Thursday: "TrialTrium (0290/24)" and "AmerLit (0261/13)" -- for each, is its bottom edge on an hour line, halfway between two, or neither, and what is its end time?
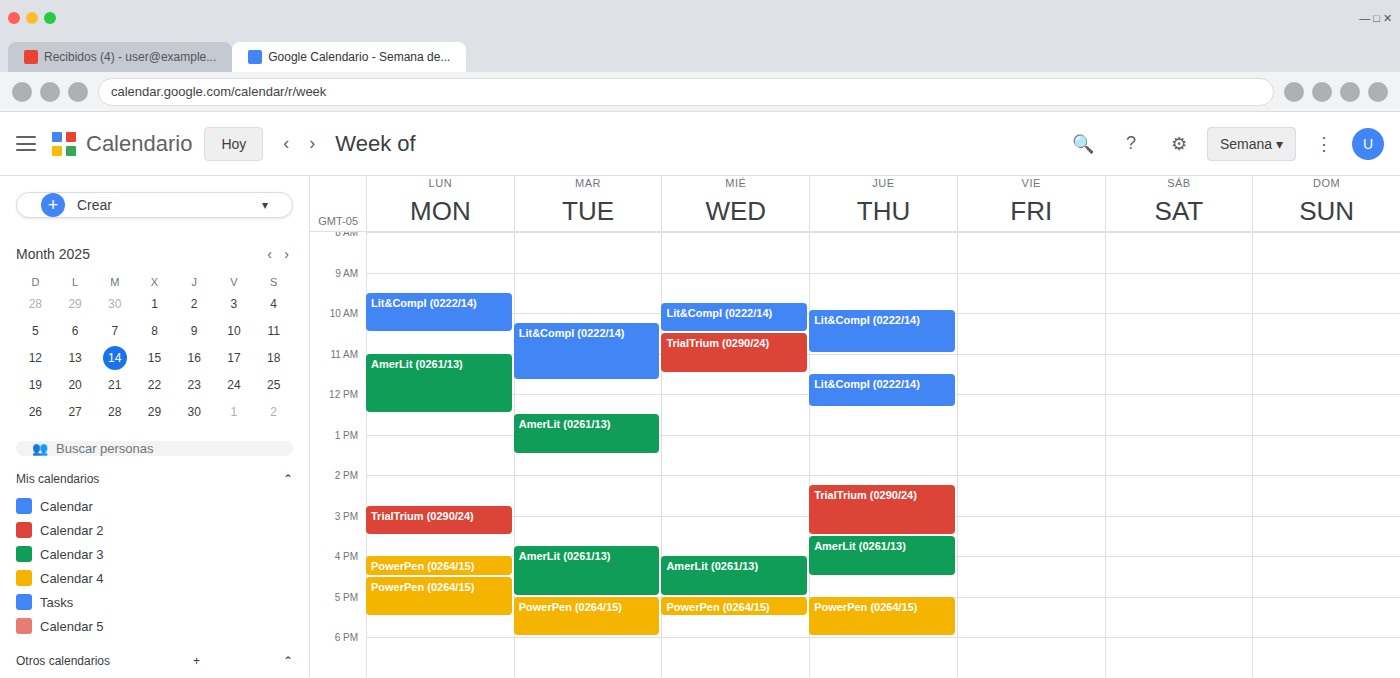
"TrialTrium (0290/24)": 3:30 PM, halfway between the 3 PM and 4 PM lines. "AmerLit (0261/13)": 4:30 PM, halfway between the 4 PM and 5 PM lines.